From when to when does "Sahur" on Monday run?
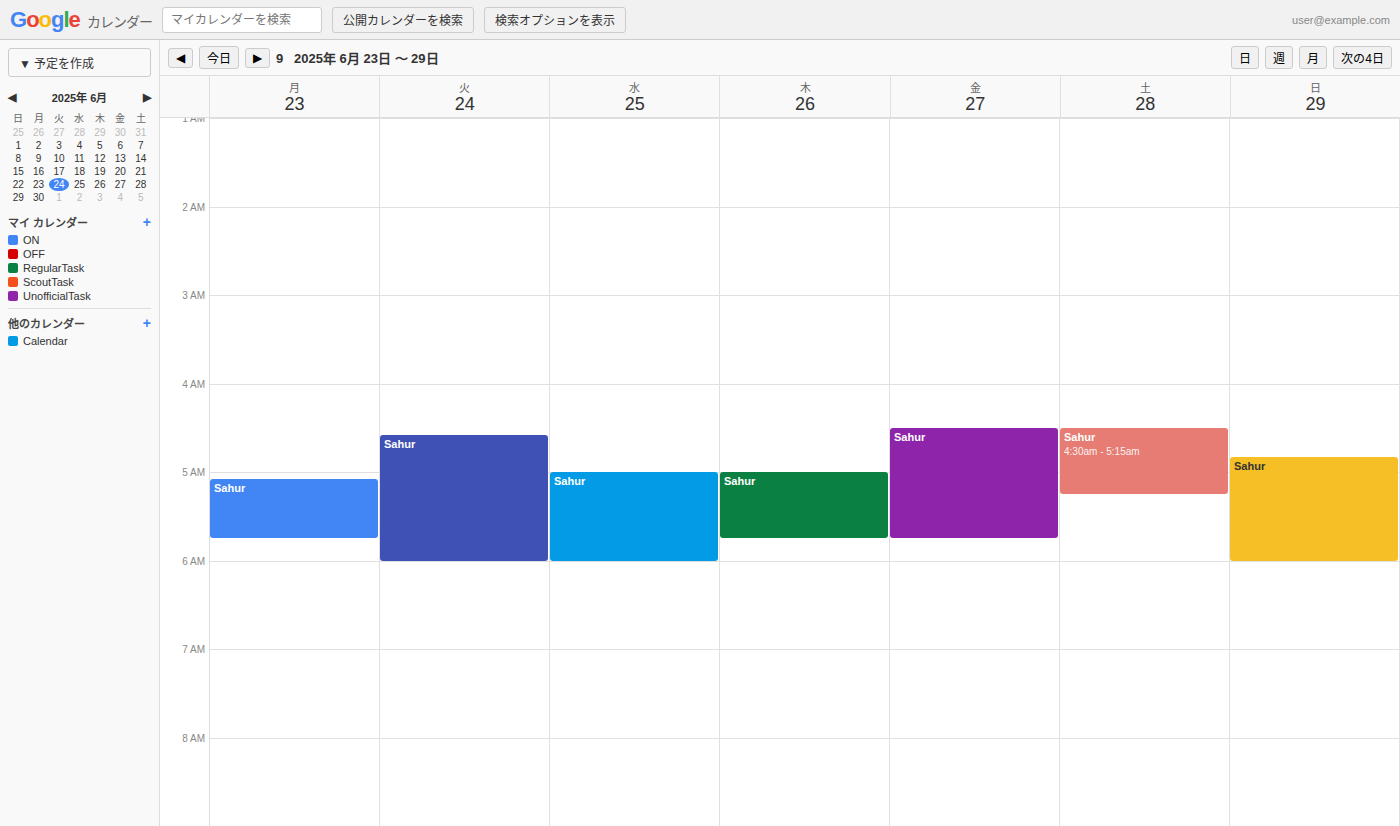
05:05 to 05:45